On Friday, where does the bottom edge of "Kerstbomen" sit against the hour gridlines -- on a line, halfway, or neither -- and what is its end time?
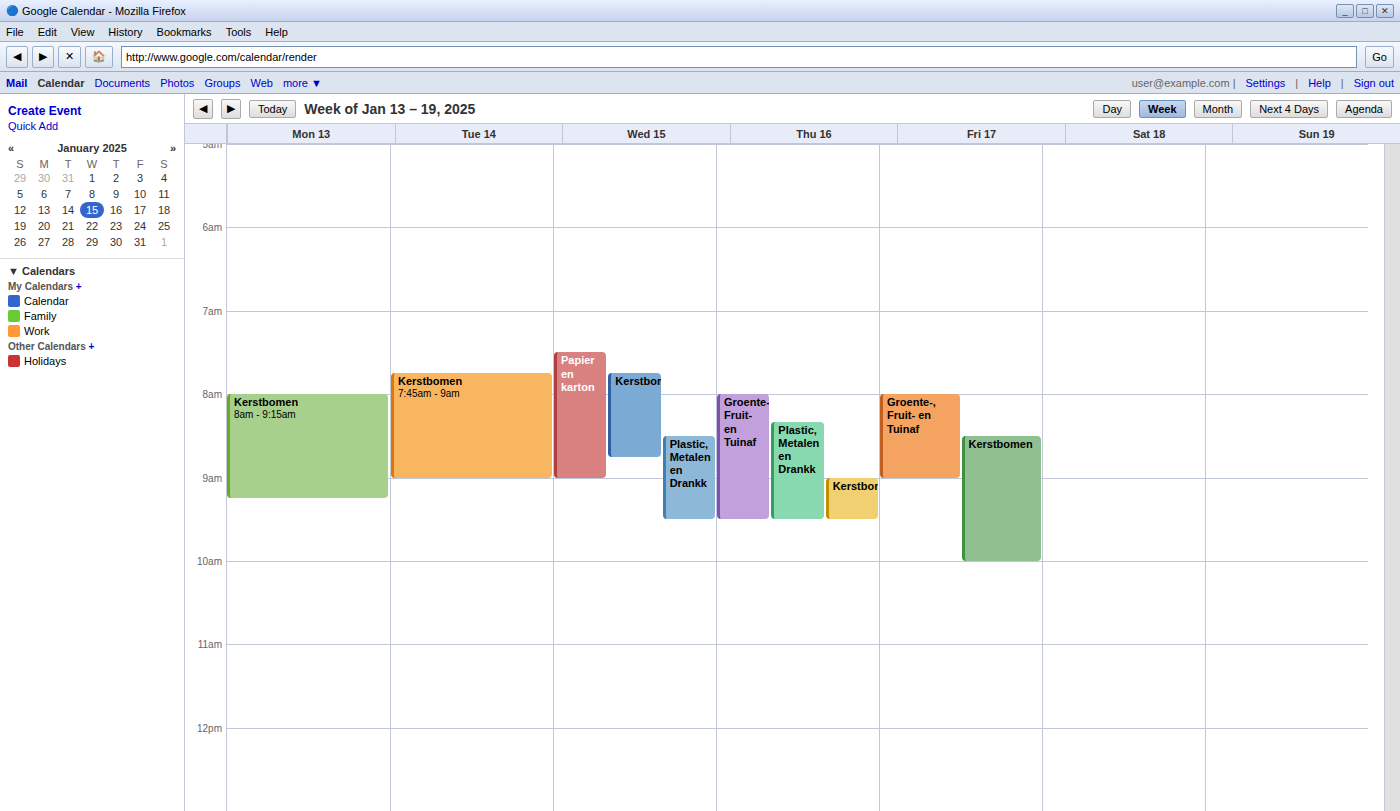
10:00 AM -- exactly on the 10 AM line.